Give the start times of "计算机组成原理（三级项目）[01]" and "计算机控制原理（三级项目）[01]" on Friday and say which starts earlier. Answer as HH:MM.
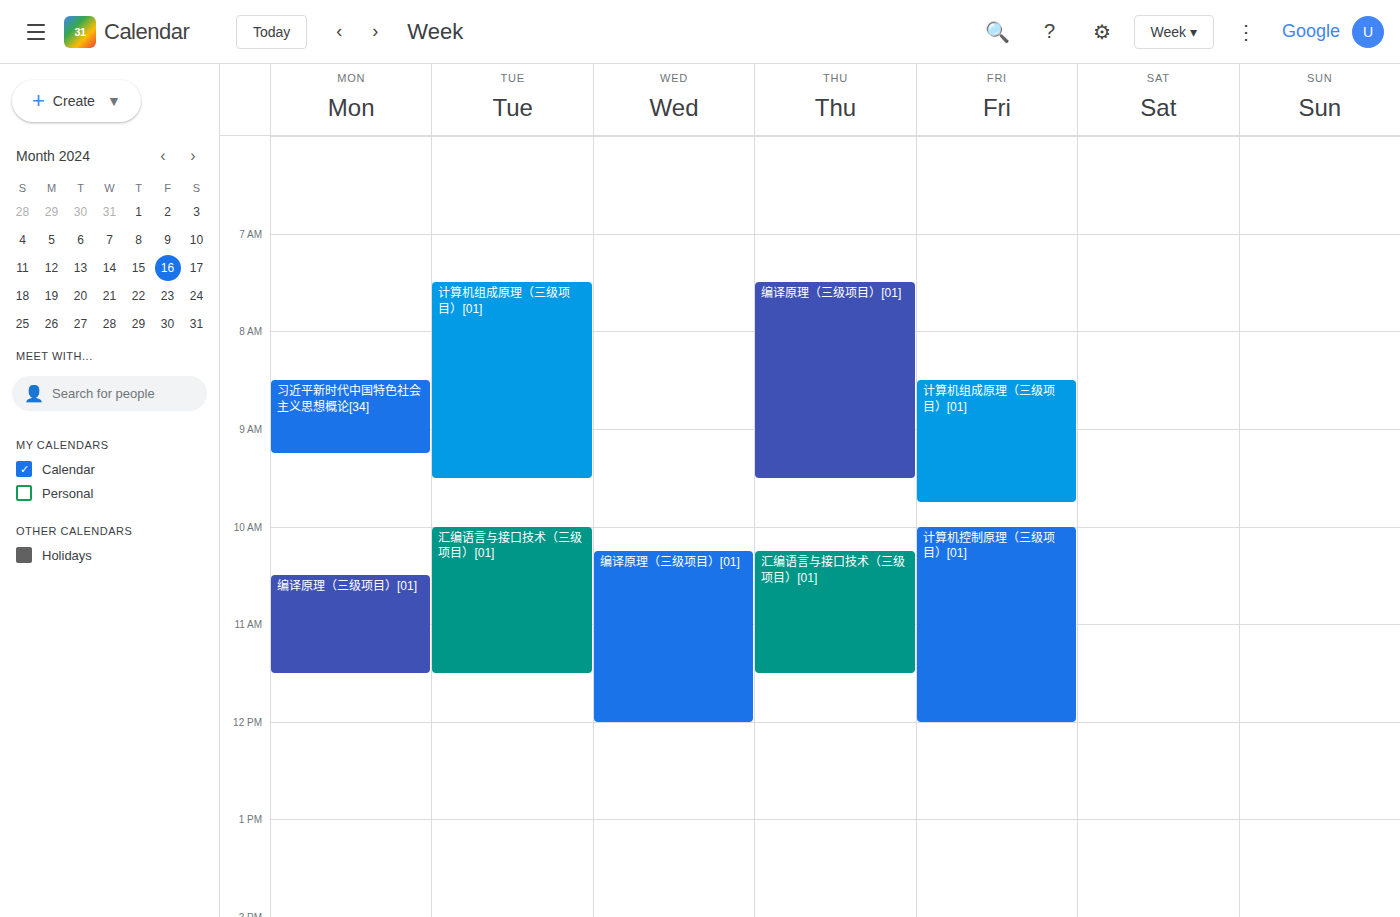
"计算机组成原理（三级项目）[01]" 08:30; "计算机控制原理（三级项目）[01]" 10:00.